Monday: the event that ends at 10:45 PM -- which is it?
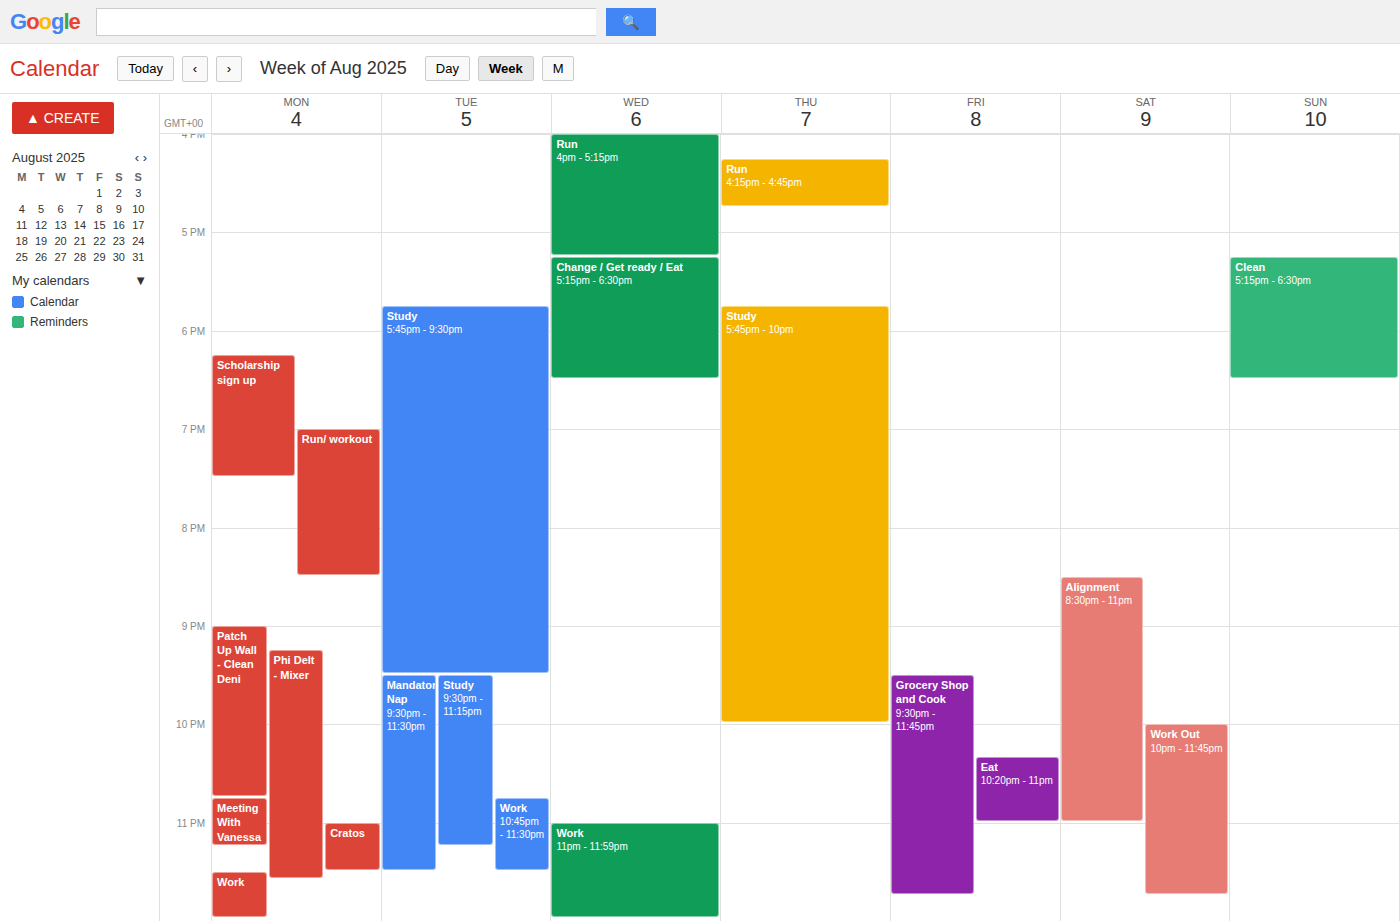
"Patch Up Wall - Clean Deni"